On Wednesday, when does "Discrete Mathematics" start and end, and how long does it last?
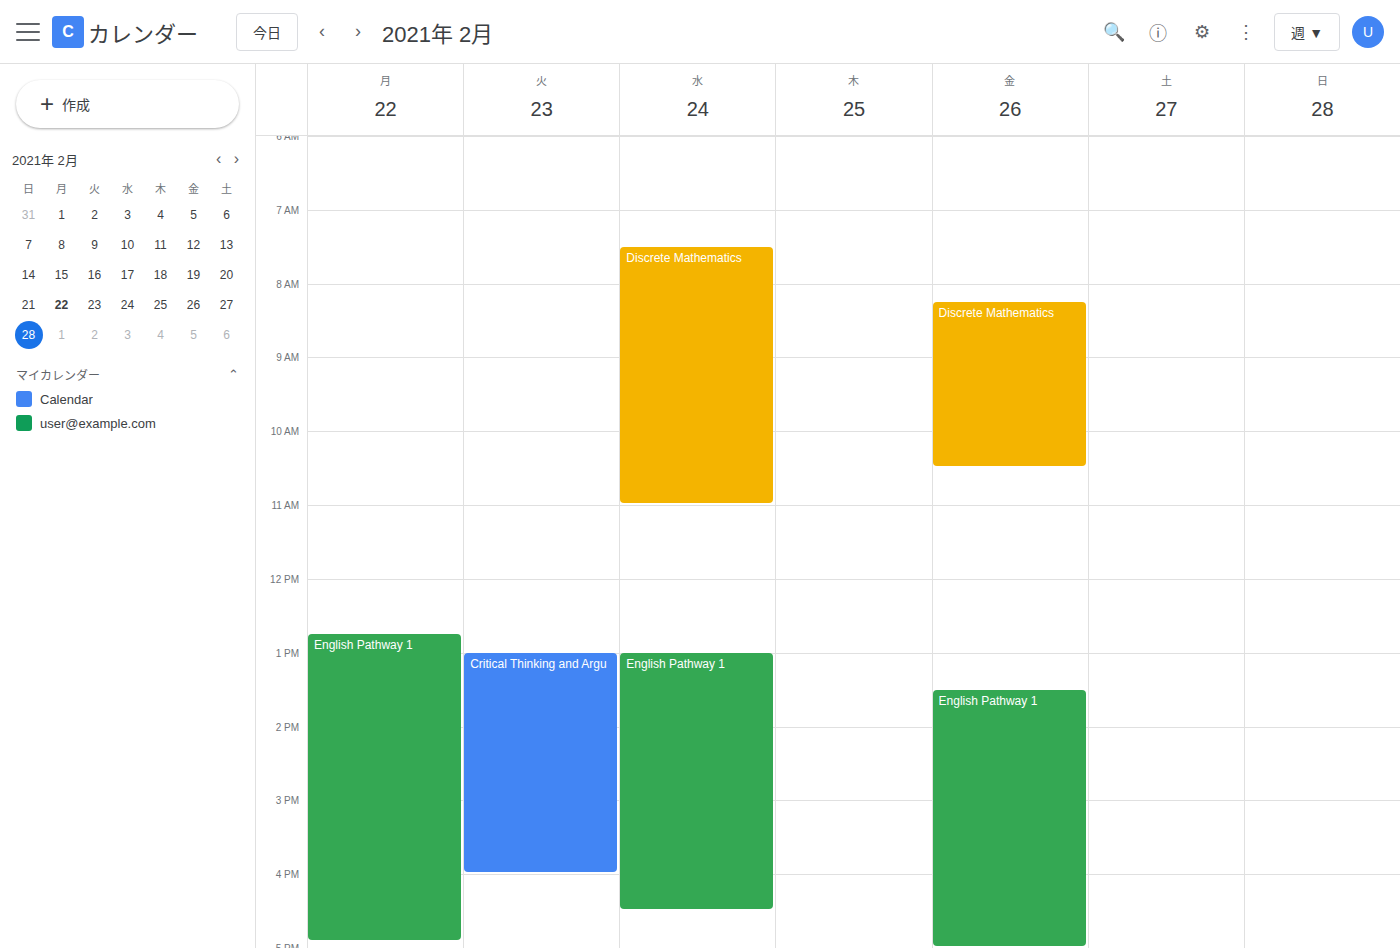
7:30 AM to 11:00 AM, 3 hours 30 minutes